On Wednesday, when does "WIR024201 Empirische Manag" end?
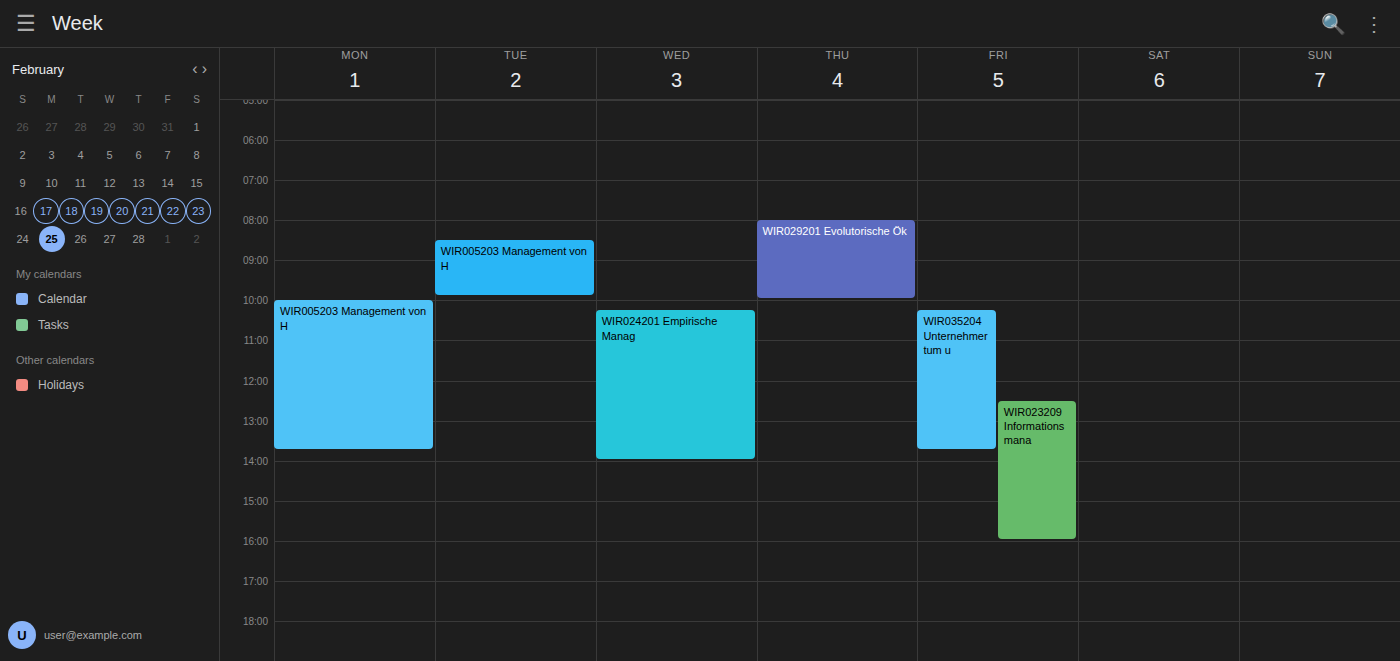
2:00 PM